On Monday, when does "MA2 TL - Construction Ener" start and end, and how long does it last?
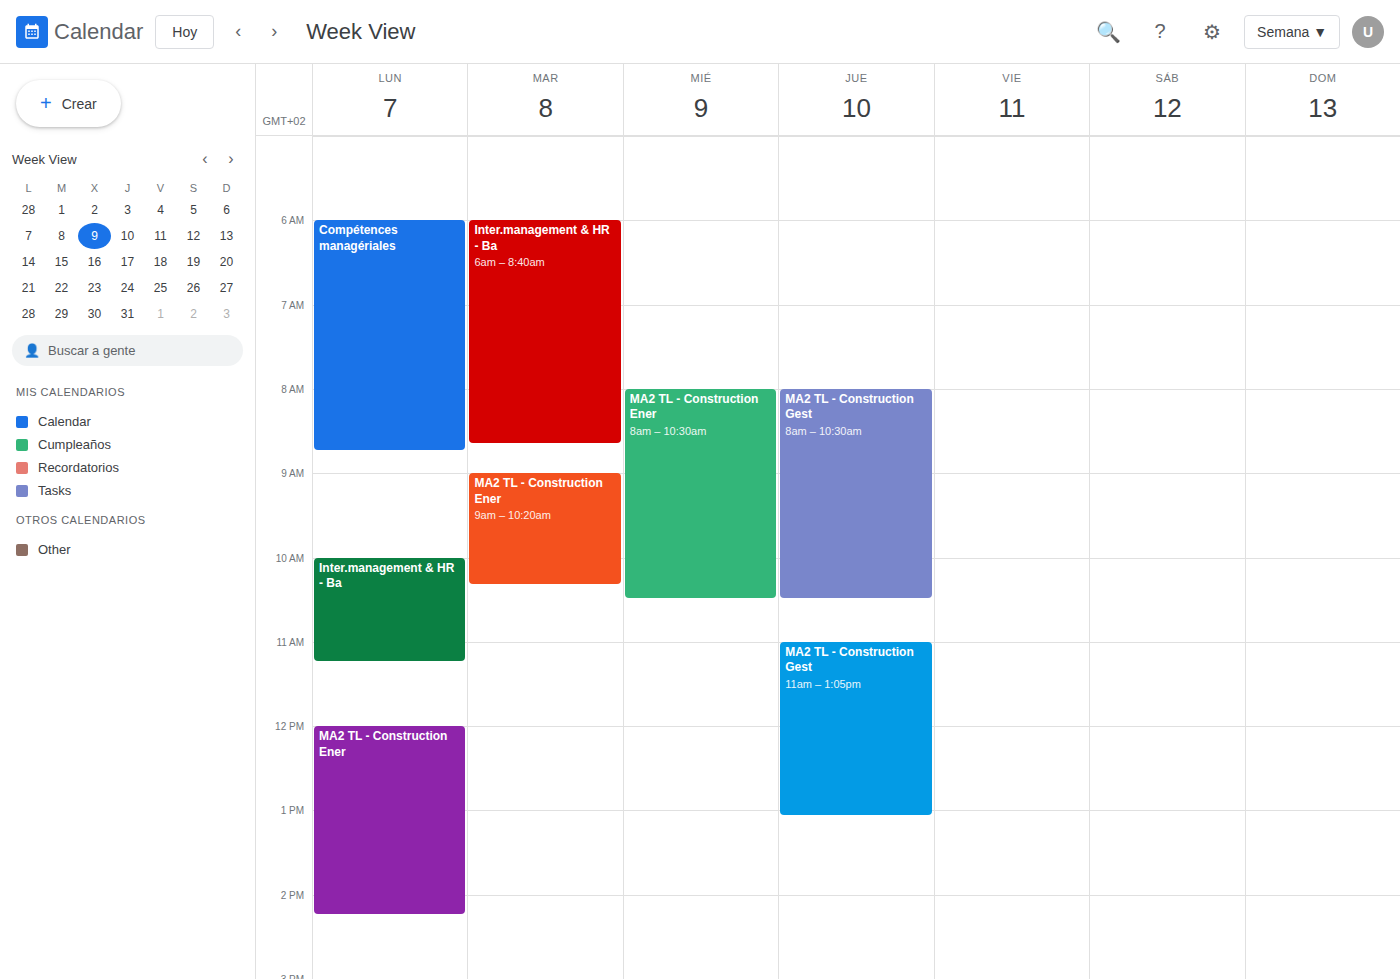
12:00 PM to 2:15 PM, 2 hours 15 minutes